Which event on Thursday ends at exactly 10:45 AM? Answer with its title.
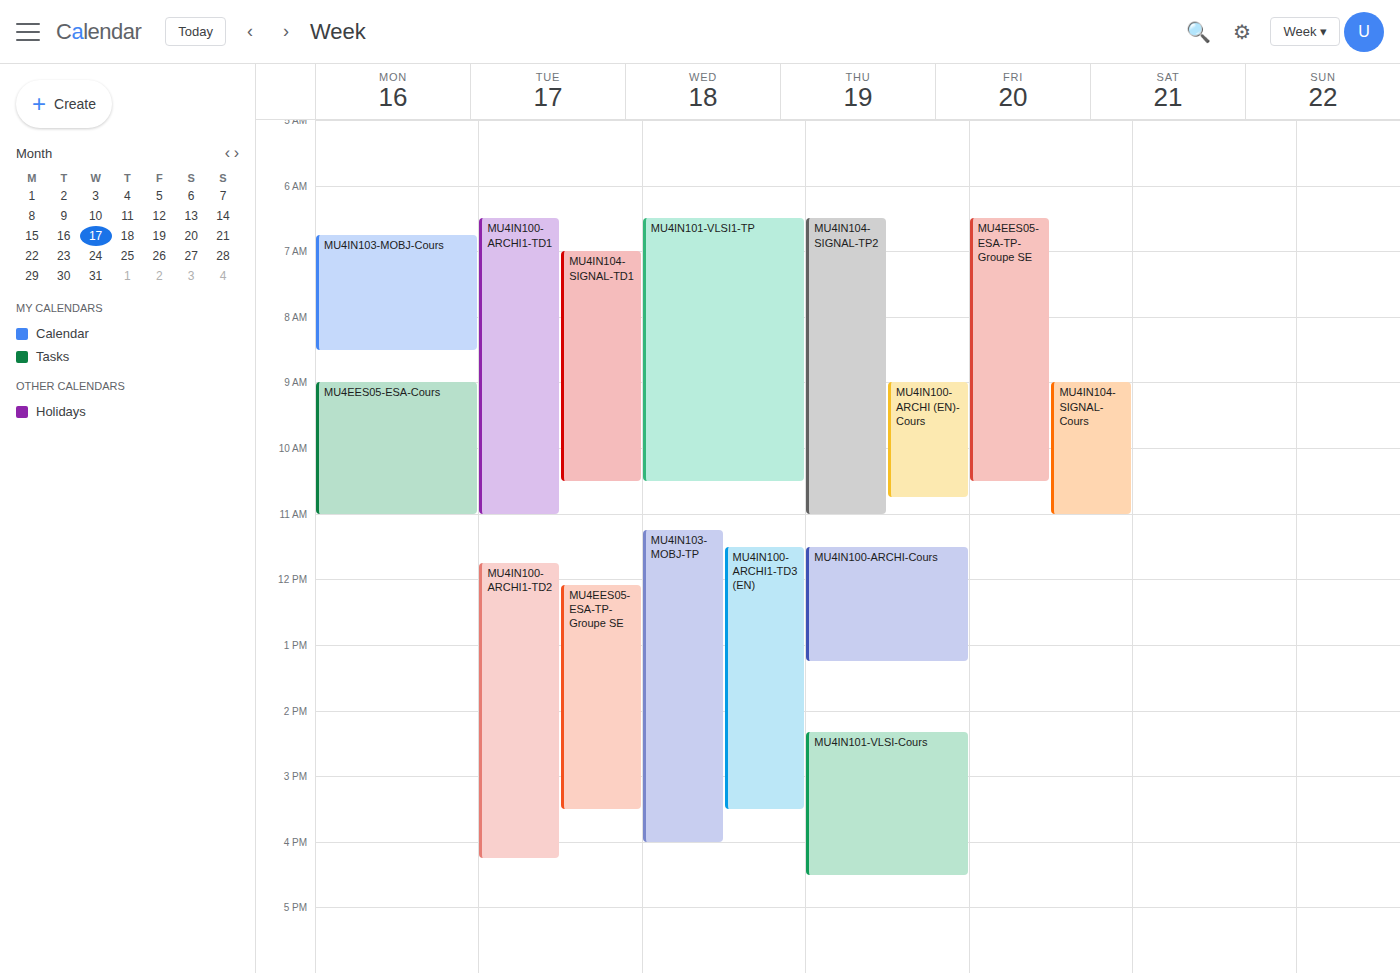
"MU4IN100-ARCHI (EN)-Cours"